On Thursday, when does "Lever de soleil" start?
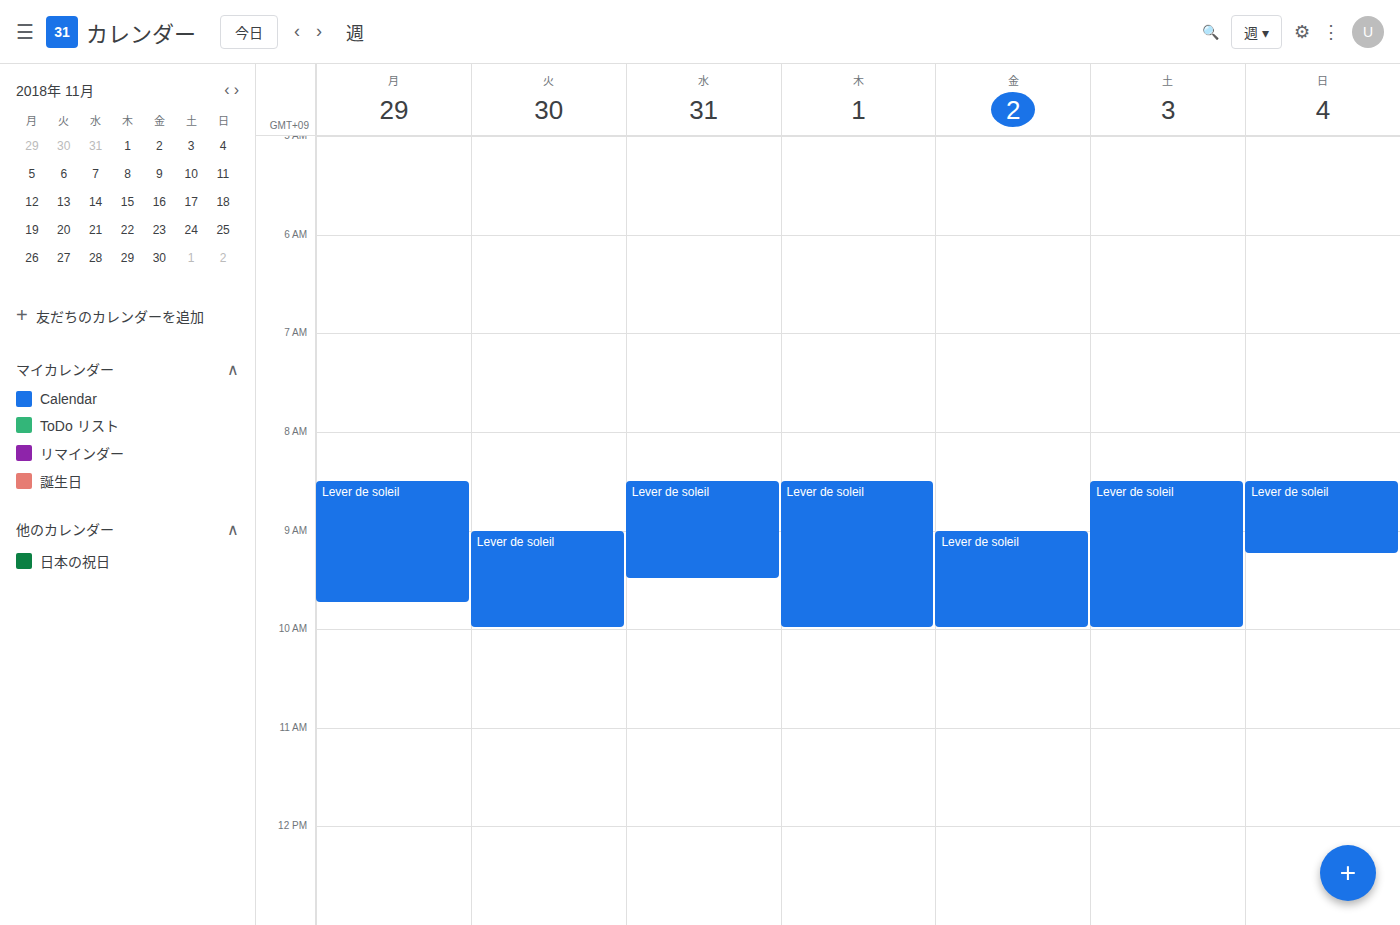
8:30 AM